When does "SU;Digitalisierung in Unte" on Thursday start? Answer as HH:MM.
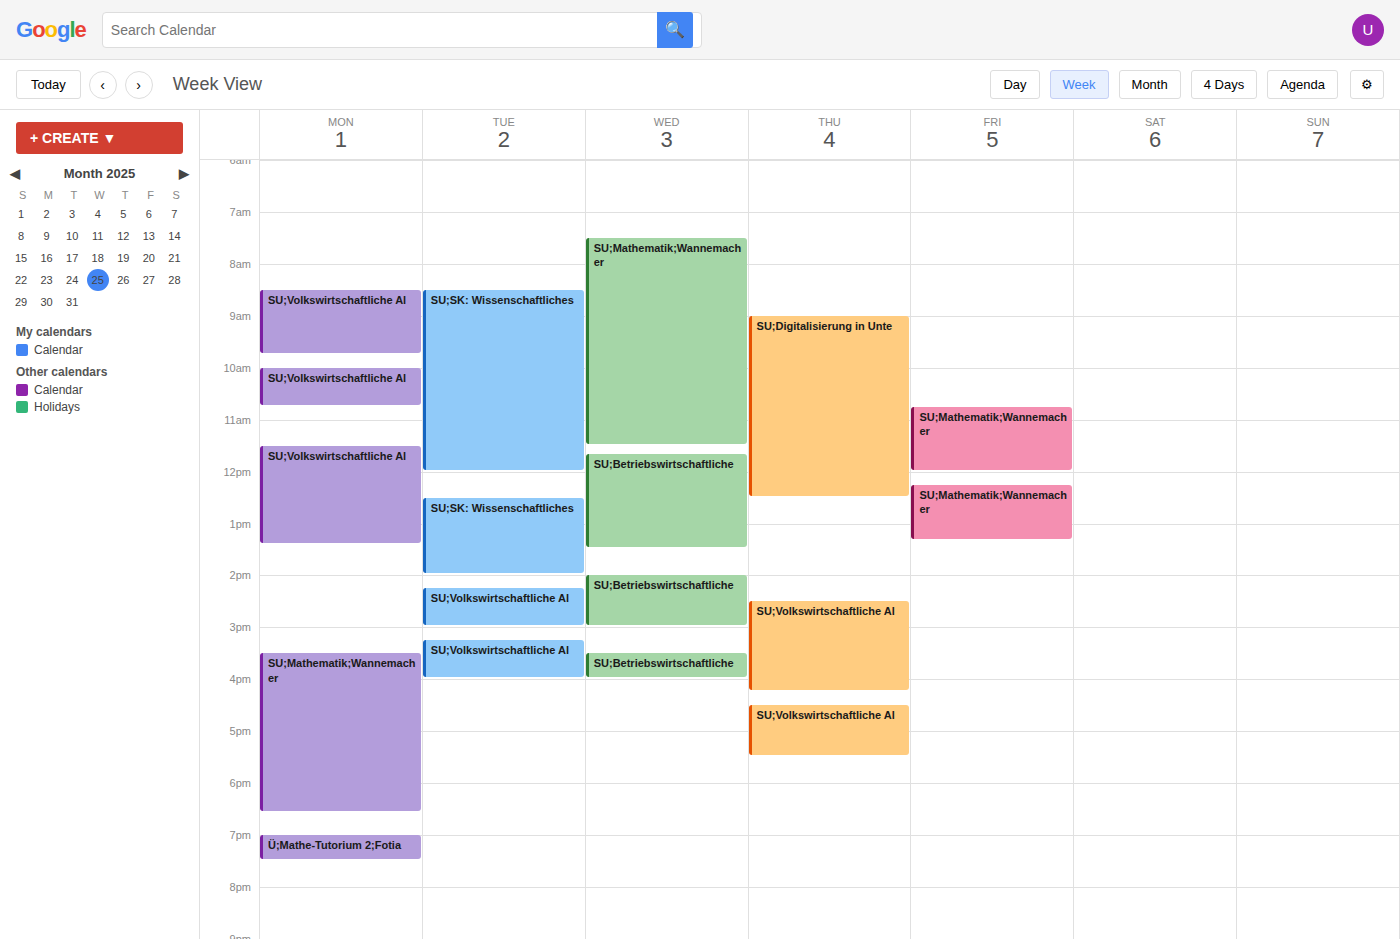
09:00